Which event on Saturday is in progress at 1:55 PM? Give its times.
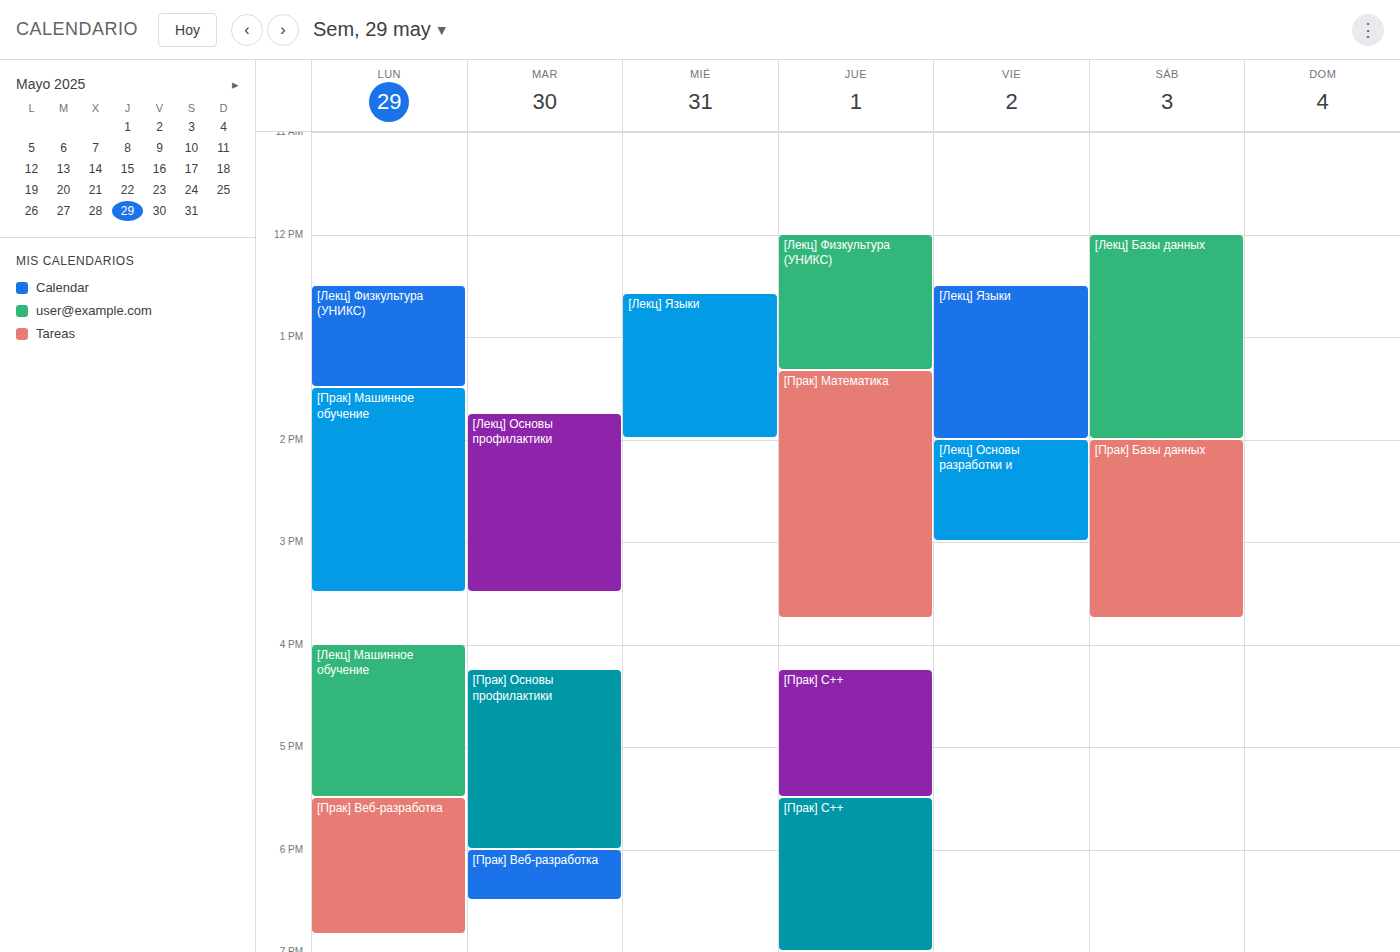
"[Лекц] Базы данных", 12:00 PM to 2:00 PM